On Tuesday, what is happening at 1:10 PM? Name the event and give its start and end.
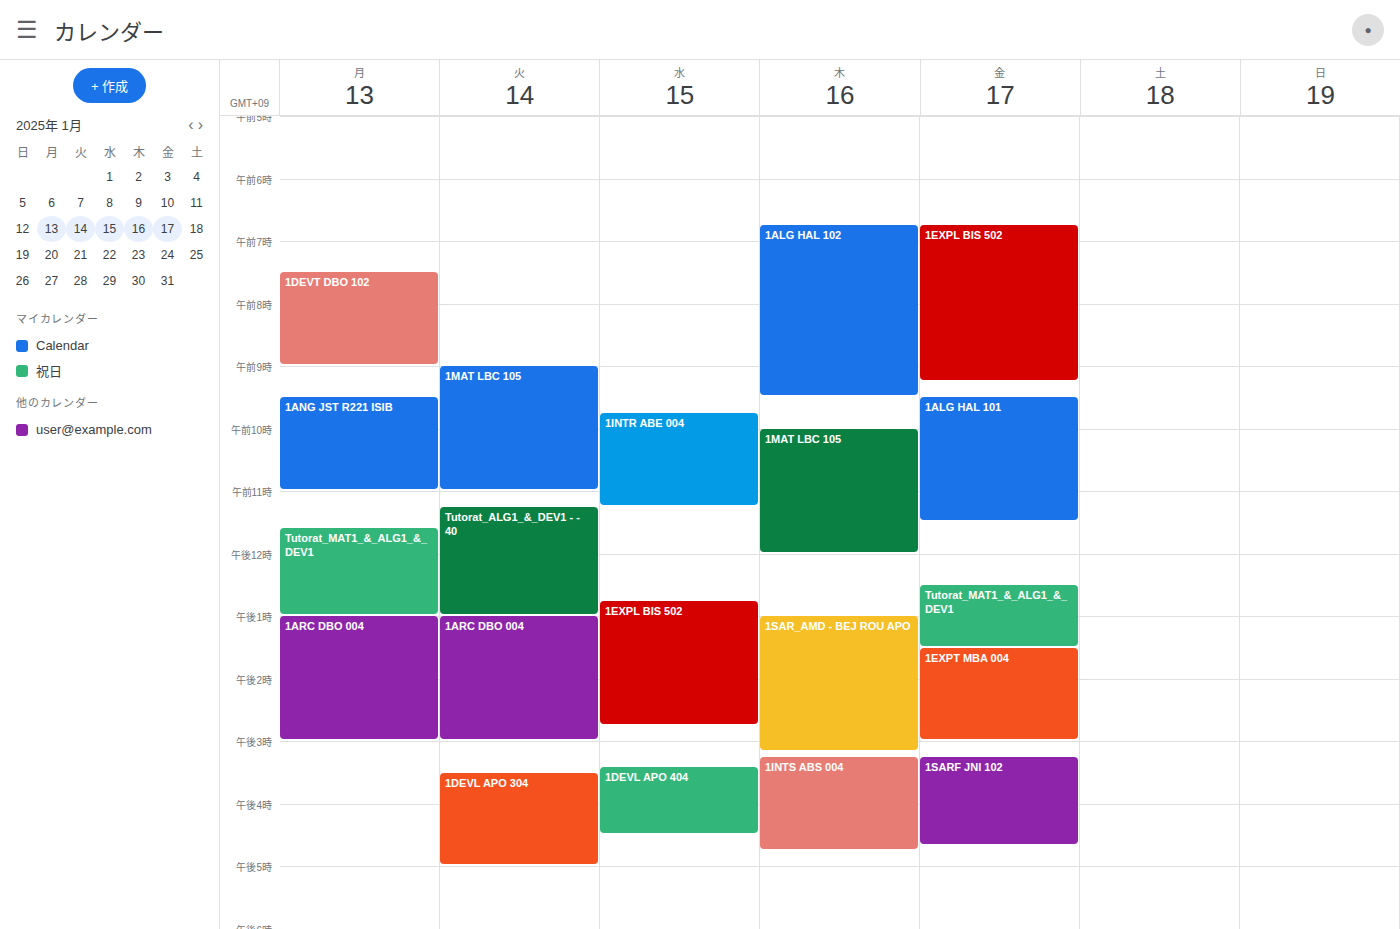
"1ARC DBO 004", 1:00 PM to 3:00 PM